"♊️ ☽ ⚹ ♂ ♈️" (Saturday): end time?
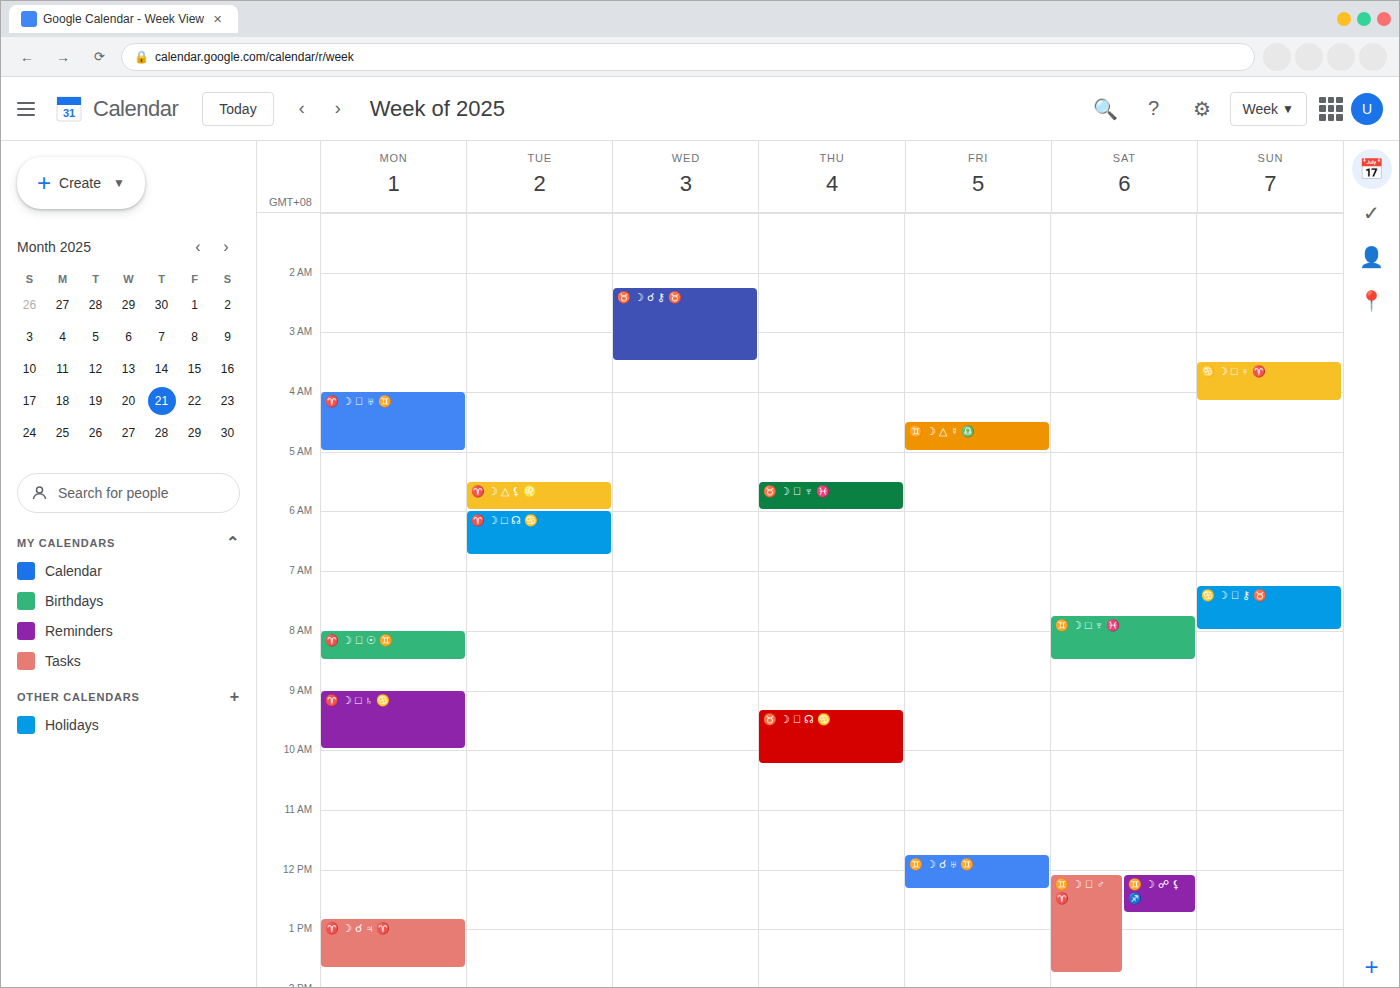
1:45 PM